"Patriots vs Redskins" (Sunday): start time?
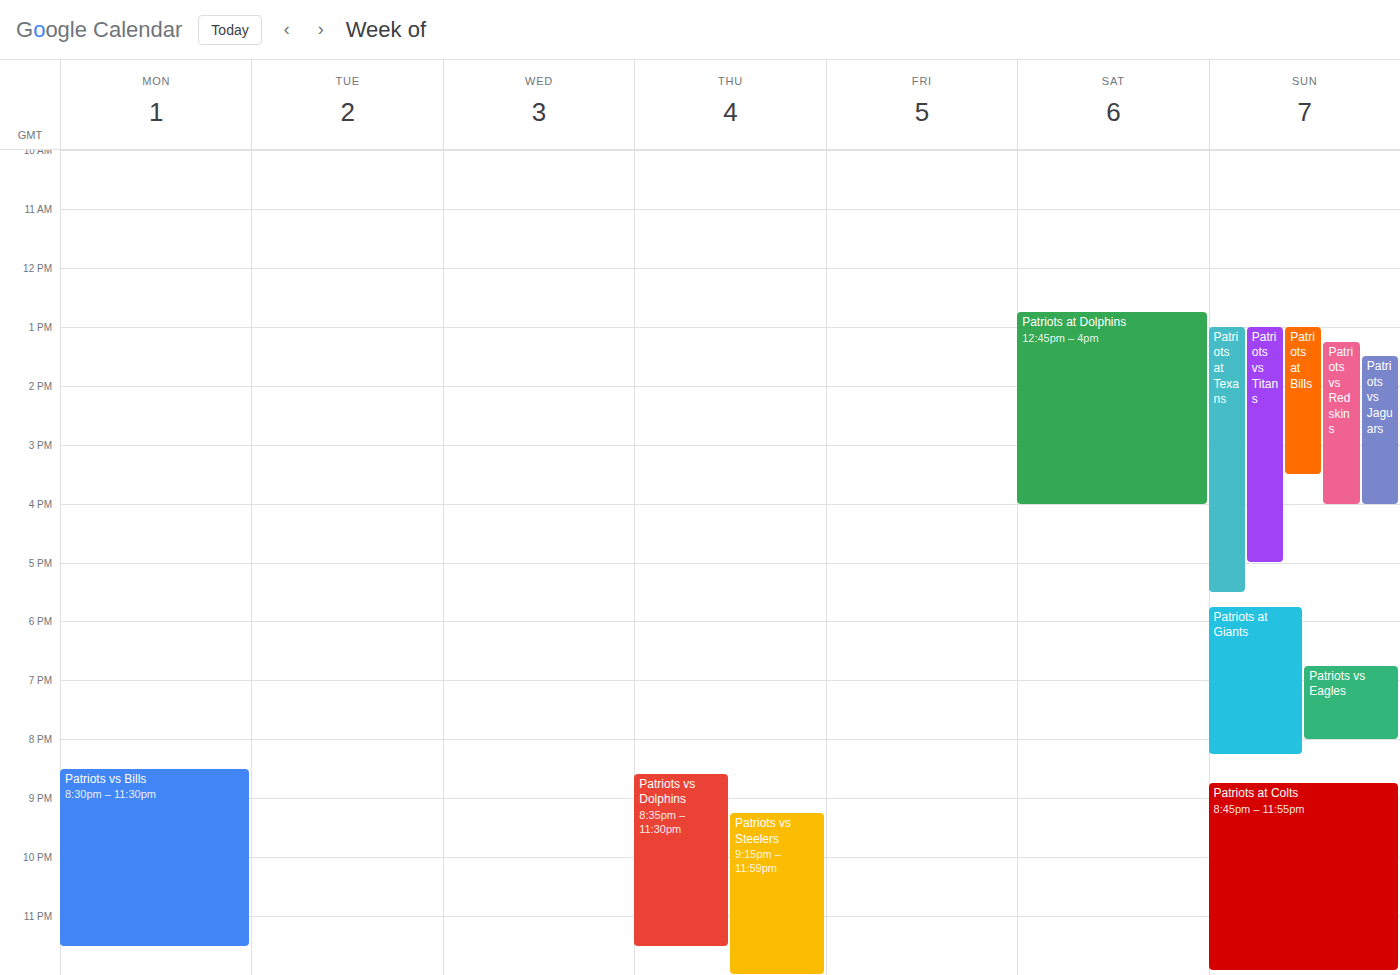
1:15 PM